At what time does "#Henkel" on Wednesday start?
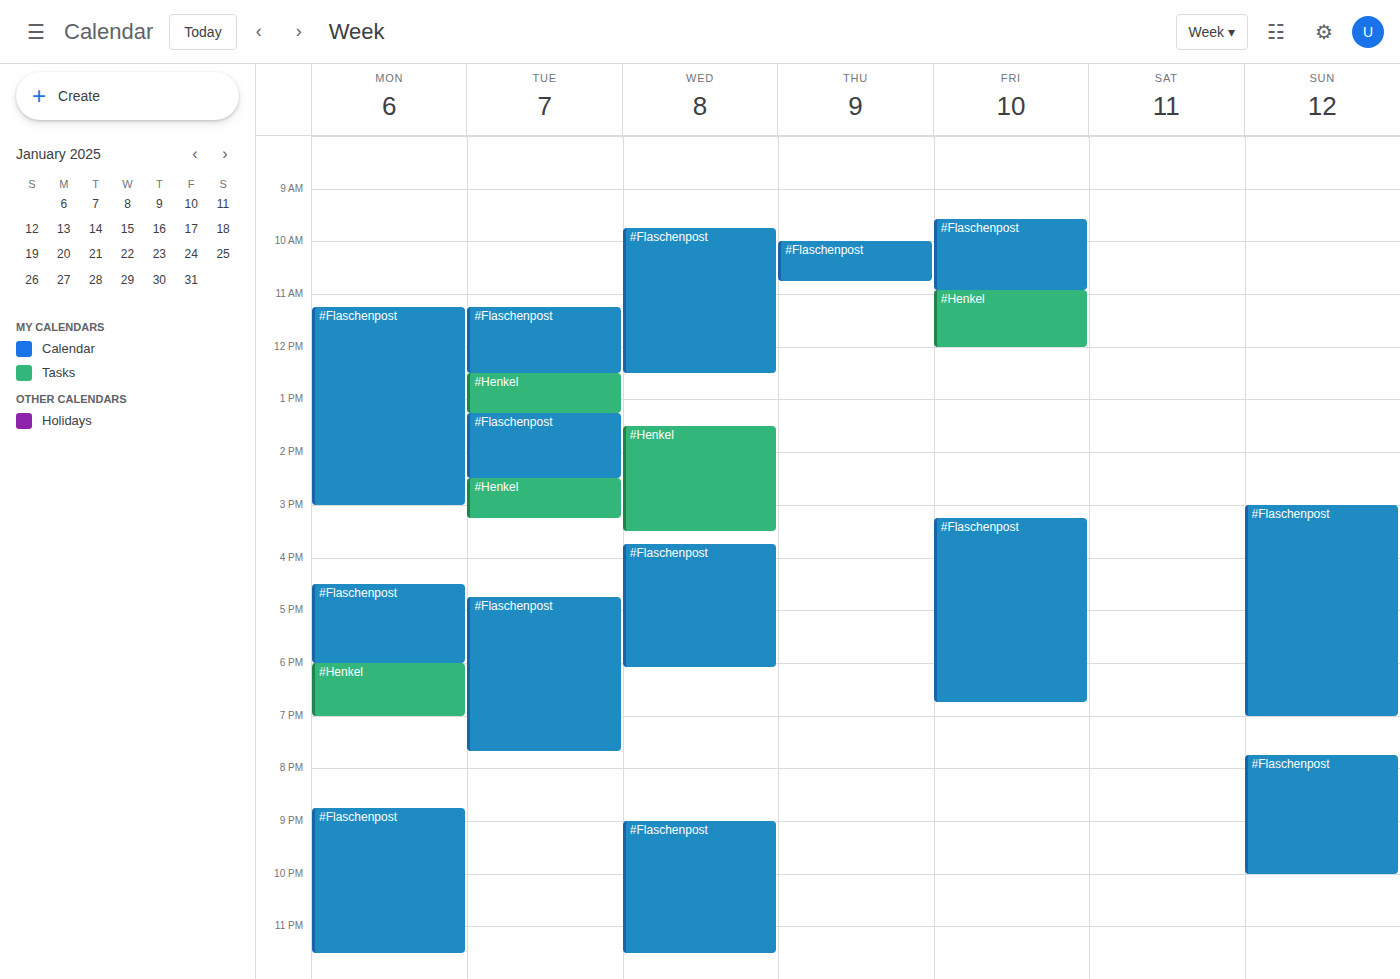
13:30